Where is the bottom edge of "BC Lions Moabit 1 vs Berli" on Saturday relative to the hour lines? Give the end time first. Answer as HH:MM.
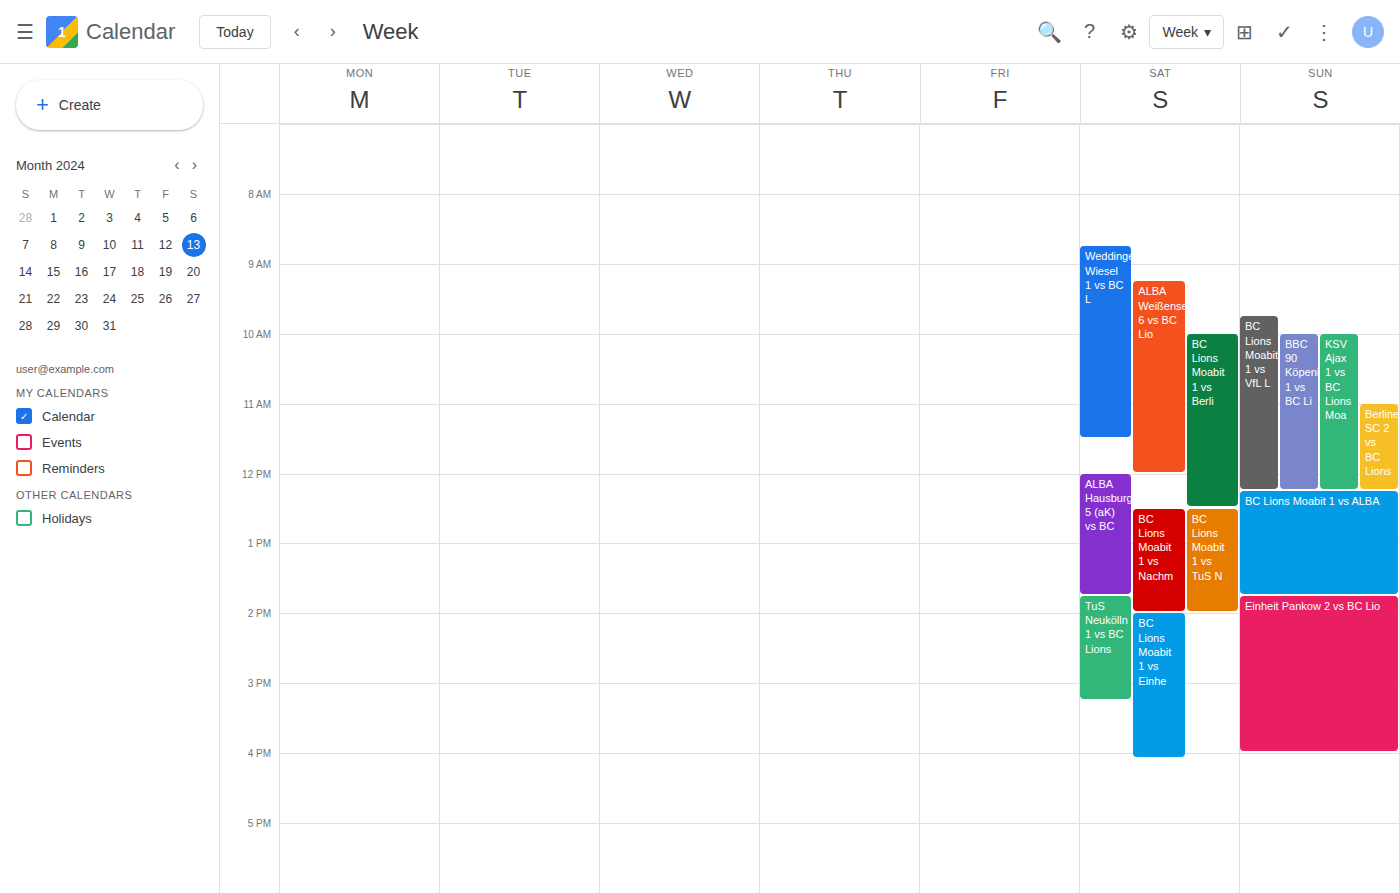
12:30 -- halfway between the 12:00 and 13:00 lines.